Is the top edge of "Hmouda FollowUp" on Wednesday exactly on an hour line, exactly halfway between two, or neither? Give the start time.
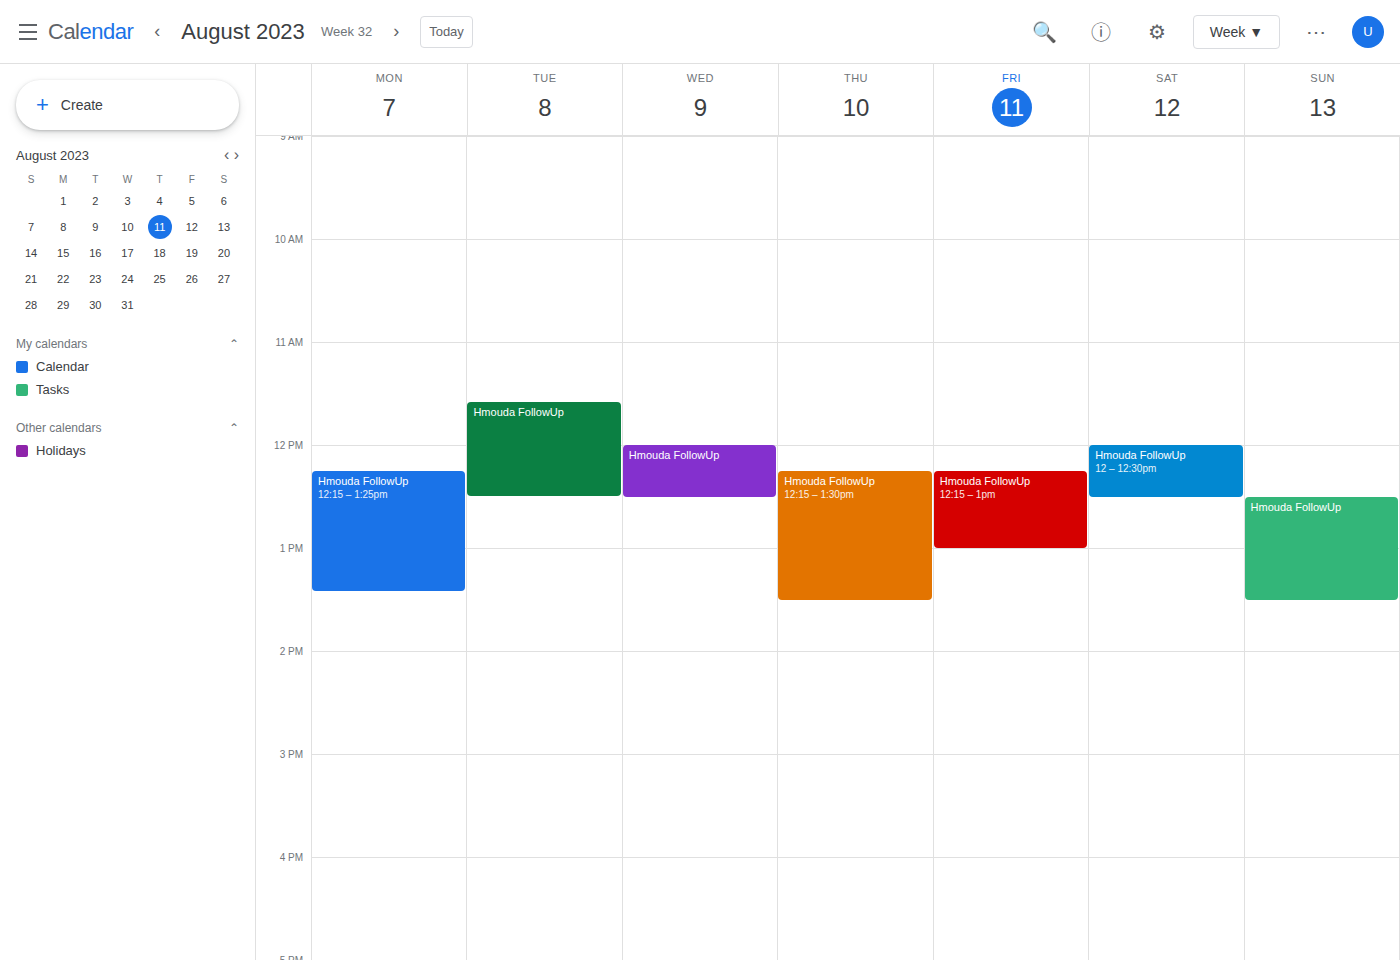
12:00 PM -- exactly on the 12 PM line.